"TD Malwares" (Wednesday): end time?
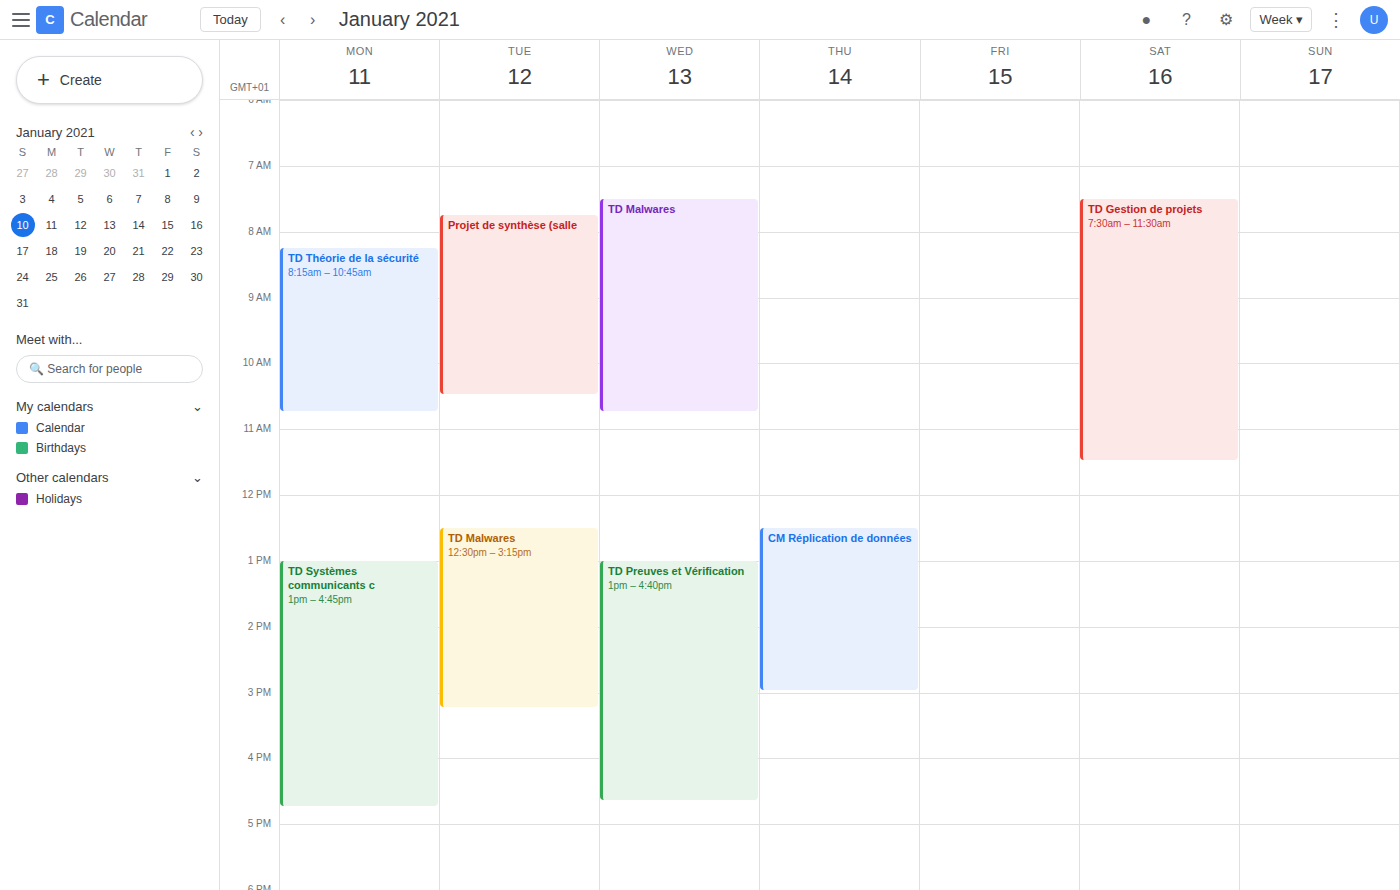
10:45 AM